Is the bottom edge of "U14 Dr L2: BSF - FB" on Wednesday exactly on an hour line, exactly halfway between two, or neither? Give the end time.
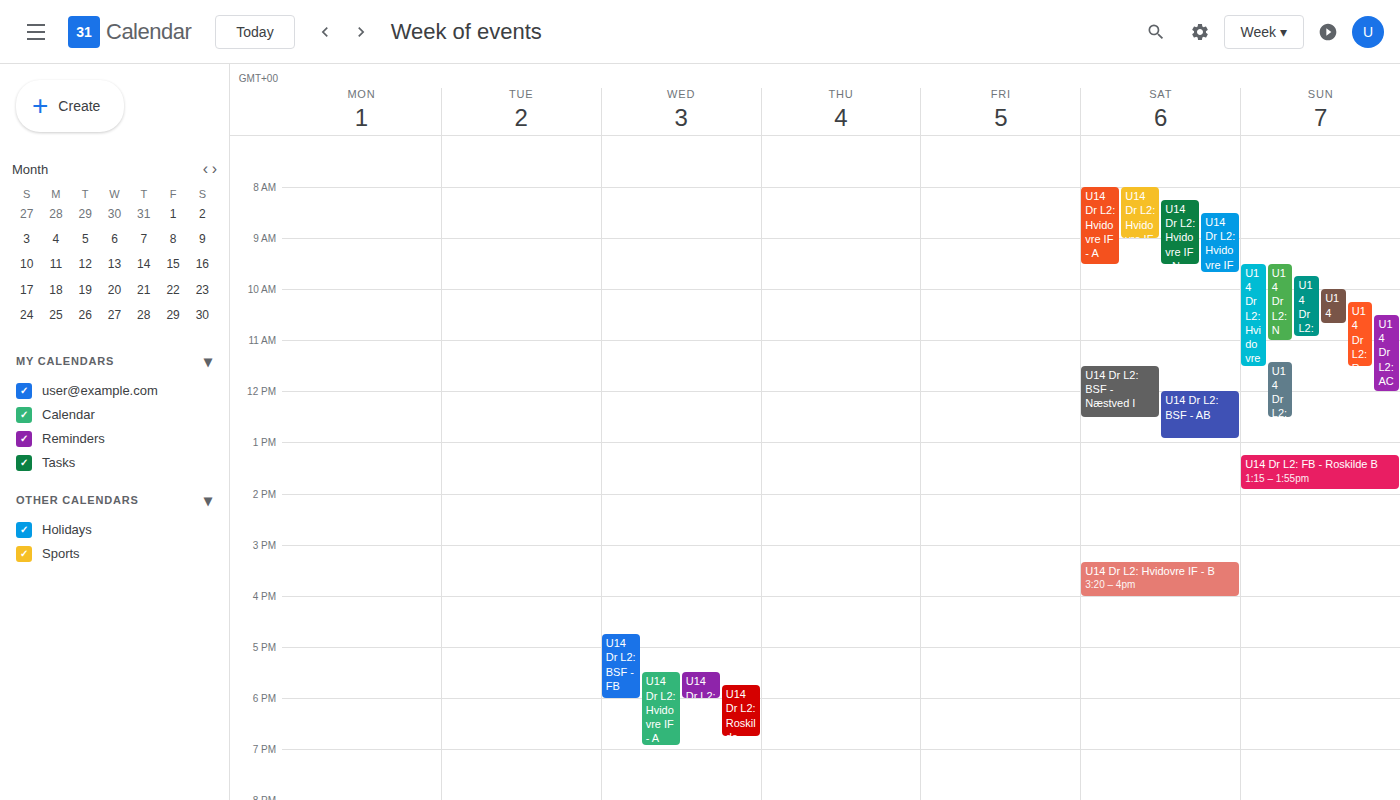
6:00 PM -- exactly on the 6 PM line.